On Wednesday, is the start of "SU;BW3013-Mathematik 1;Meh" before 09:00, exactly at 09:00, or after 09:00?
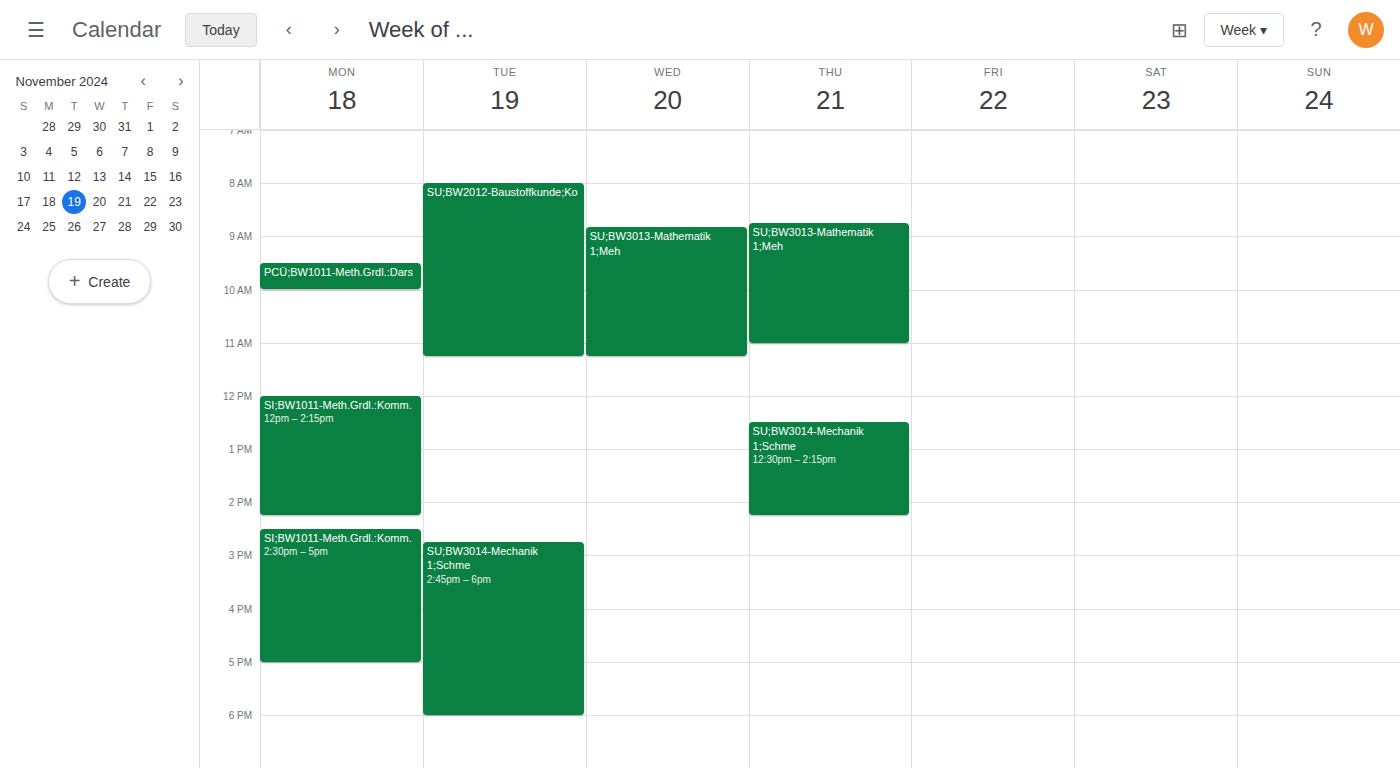
08:50 -- before 09:00, 10 minutes above the 09:00 line.